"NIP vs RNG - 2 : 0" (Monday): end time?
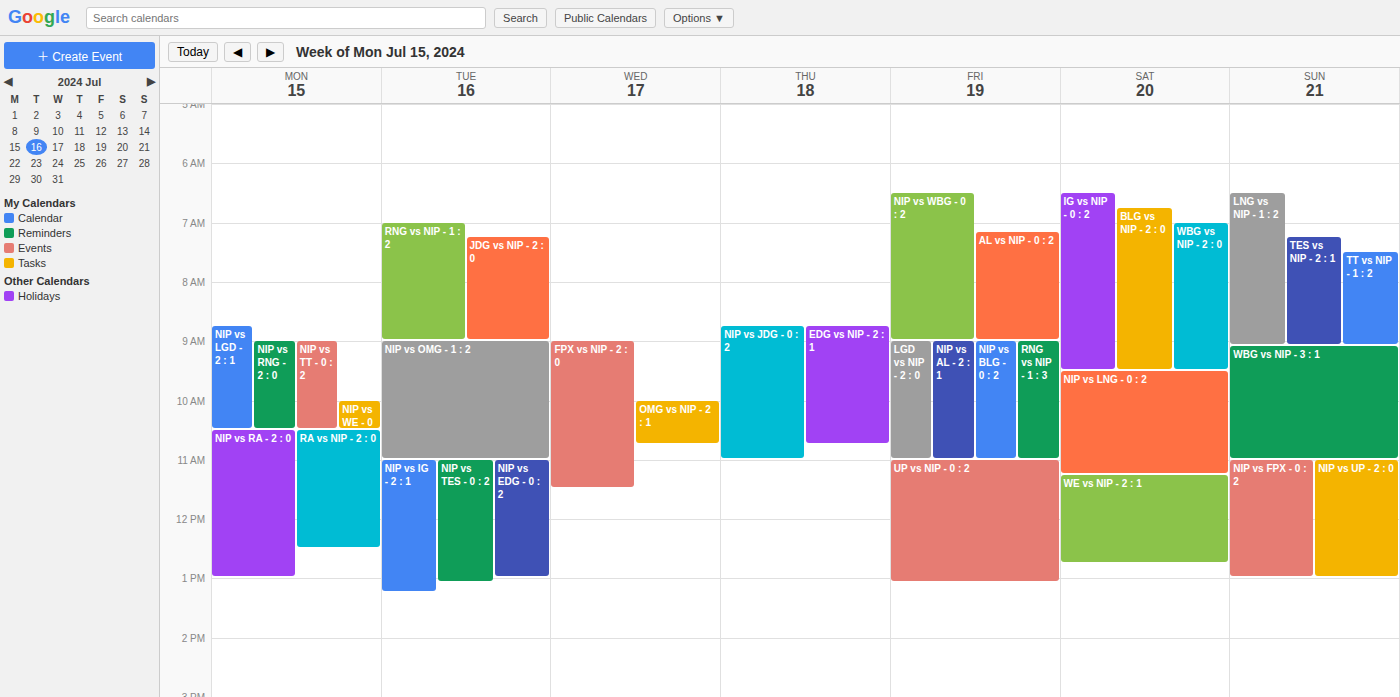
10:30 AM